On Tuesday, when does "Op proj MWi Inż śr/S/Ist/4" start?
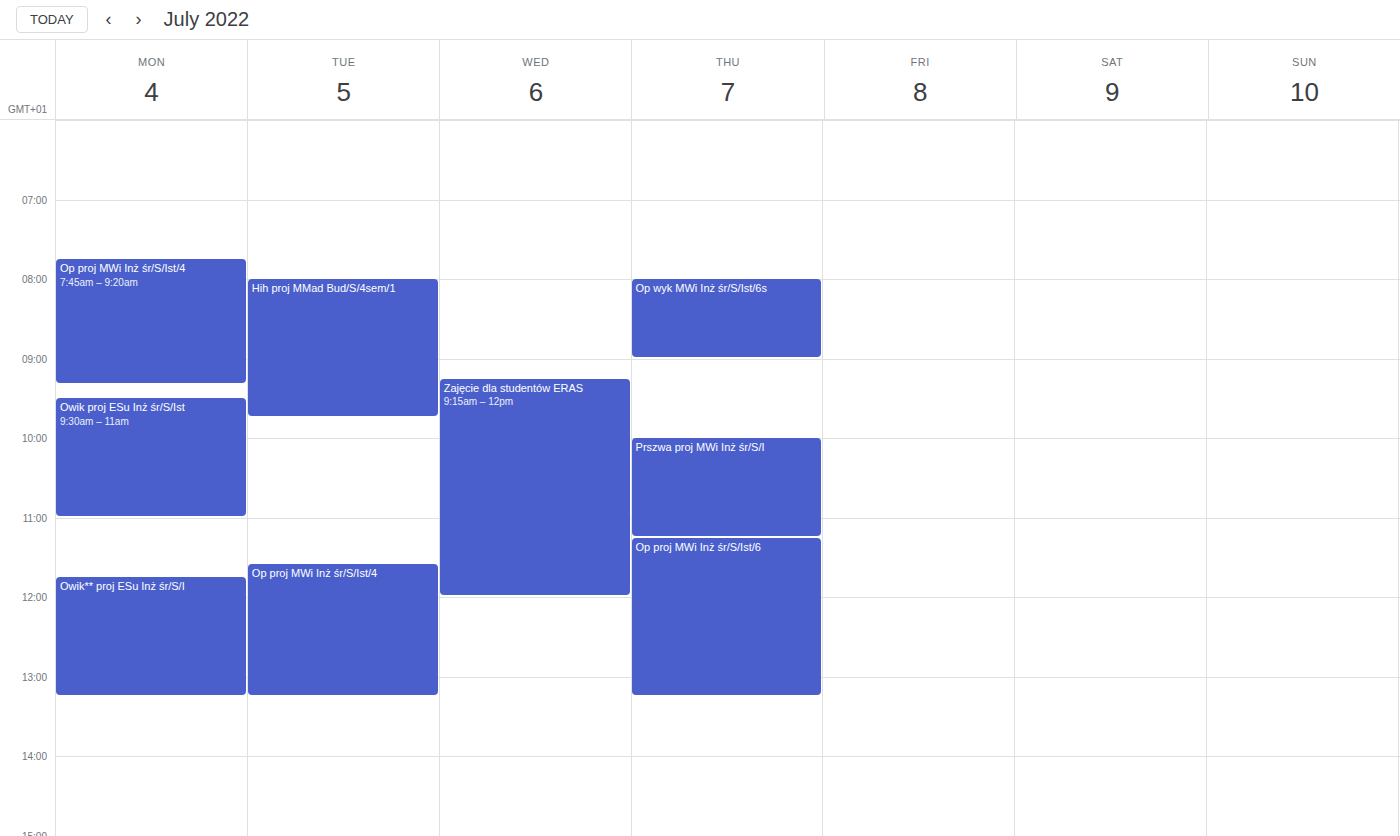
11:35 AM